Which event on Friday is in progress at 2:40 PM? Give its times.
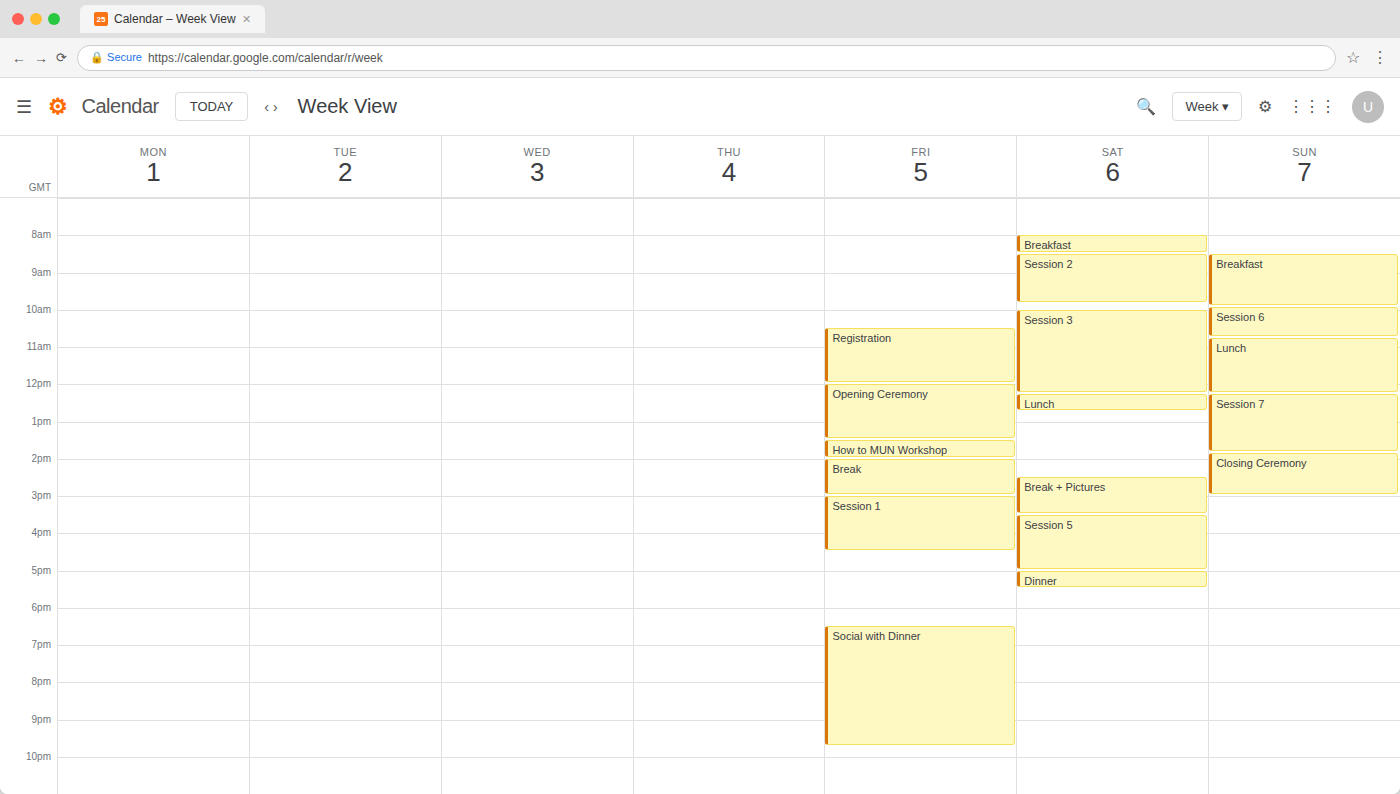
"Break", 2:00 PM to 3:00 PM